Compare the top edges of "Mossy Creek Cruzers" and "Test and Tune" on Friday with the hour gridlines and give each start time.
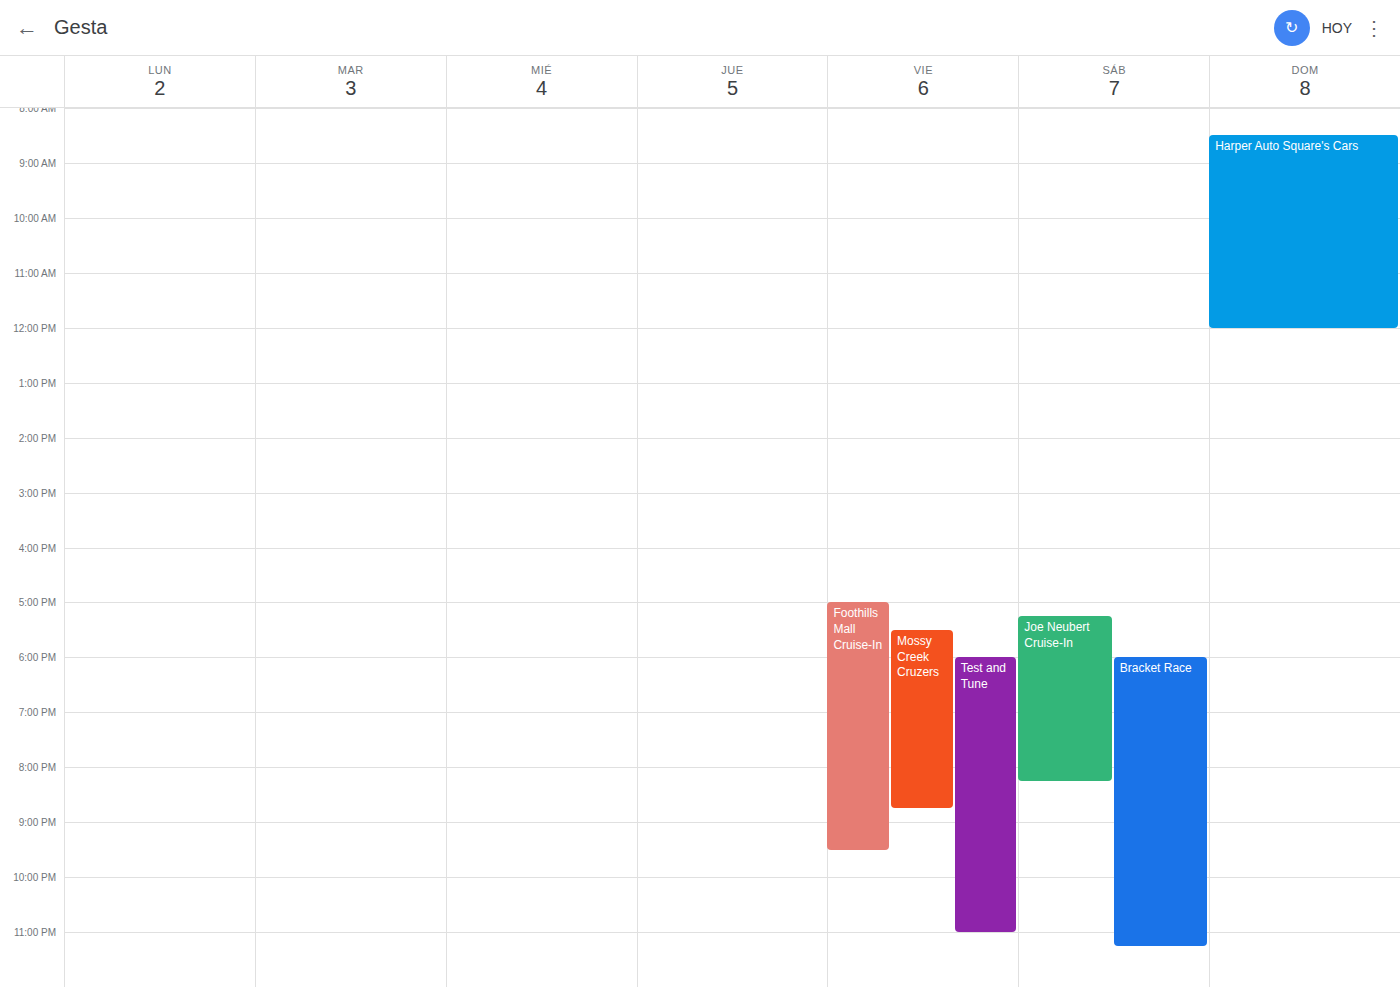
"Mossy Creek Cruzers": 5:30 PM, halfway between the 5 PM and 6 PM lines. "Test and Tune": 6:00 PM, exactly on the 6 PM line.